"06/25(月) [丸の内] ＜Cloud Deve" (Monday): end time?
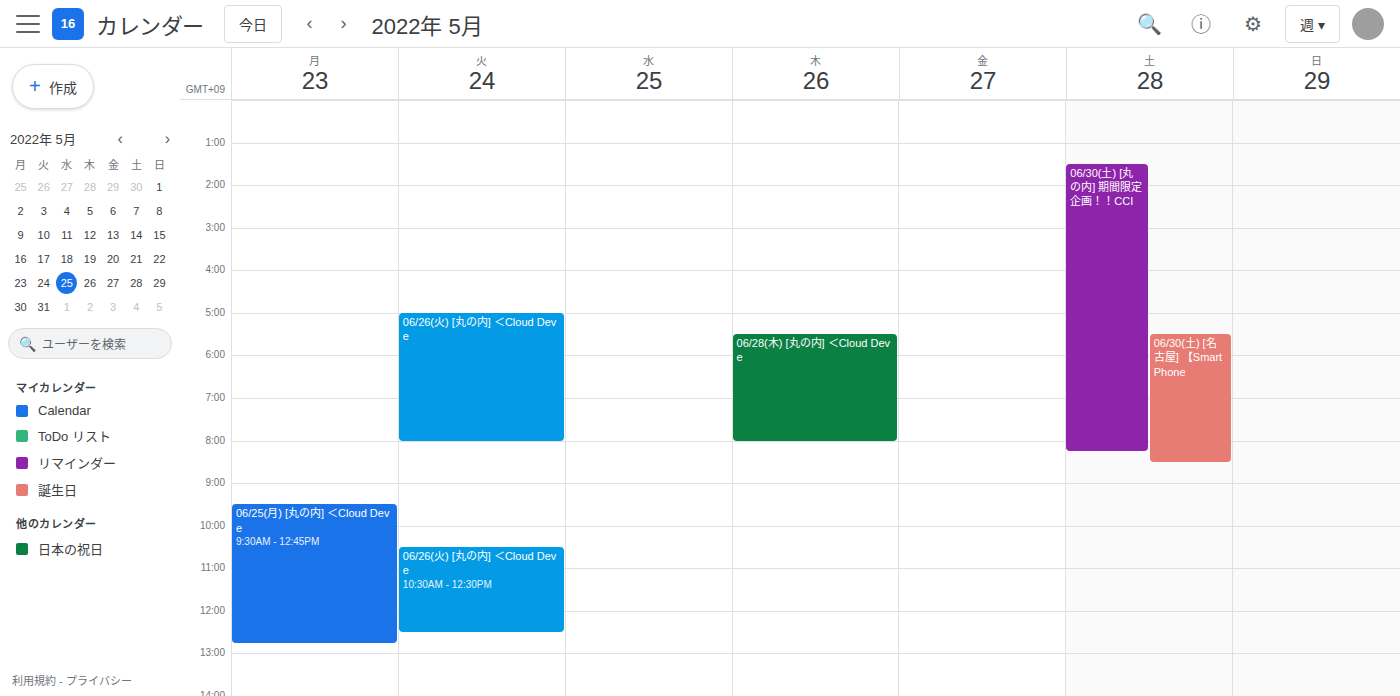
12:45 PM